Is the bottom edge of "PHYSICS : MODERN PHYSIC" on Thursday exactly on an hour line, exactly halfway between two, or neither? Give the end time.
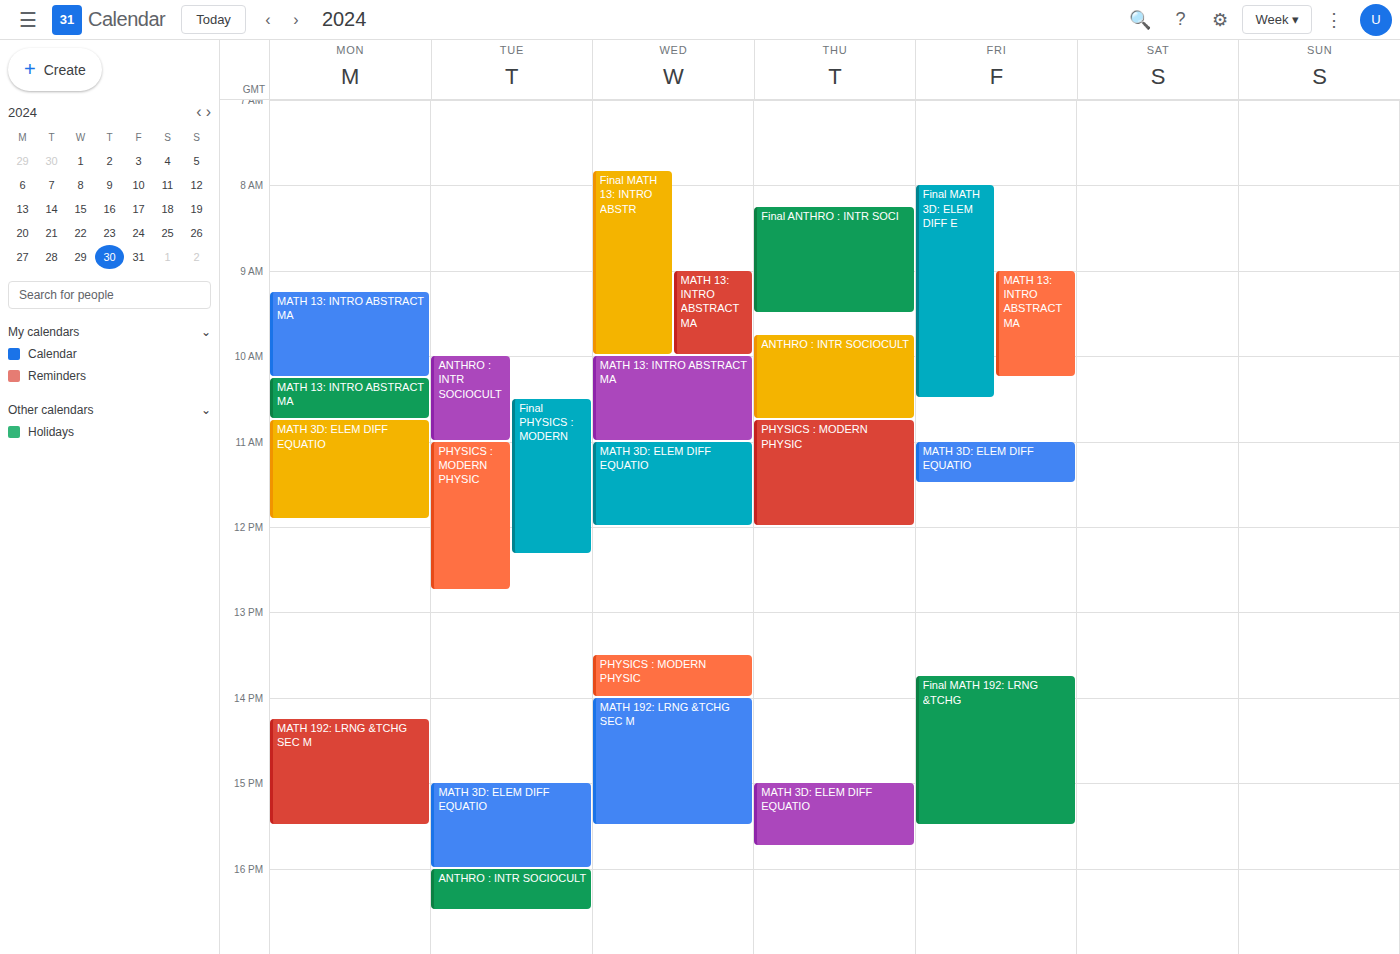
12:00 PM -- exactly on the 12 PM line.